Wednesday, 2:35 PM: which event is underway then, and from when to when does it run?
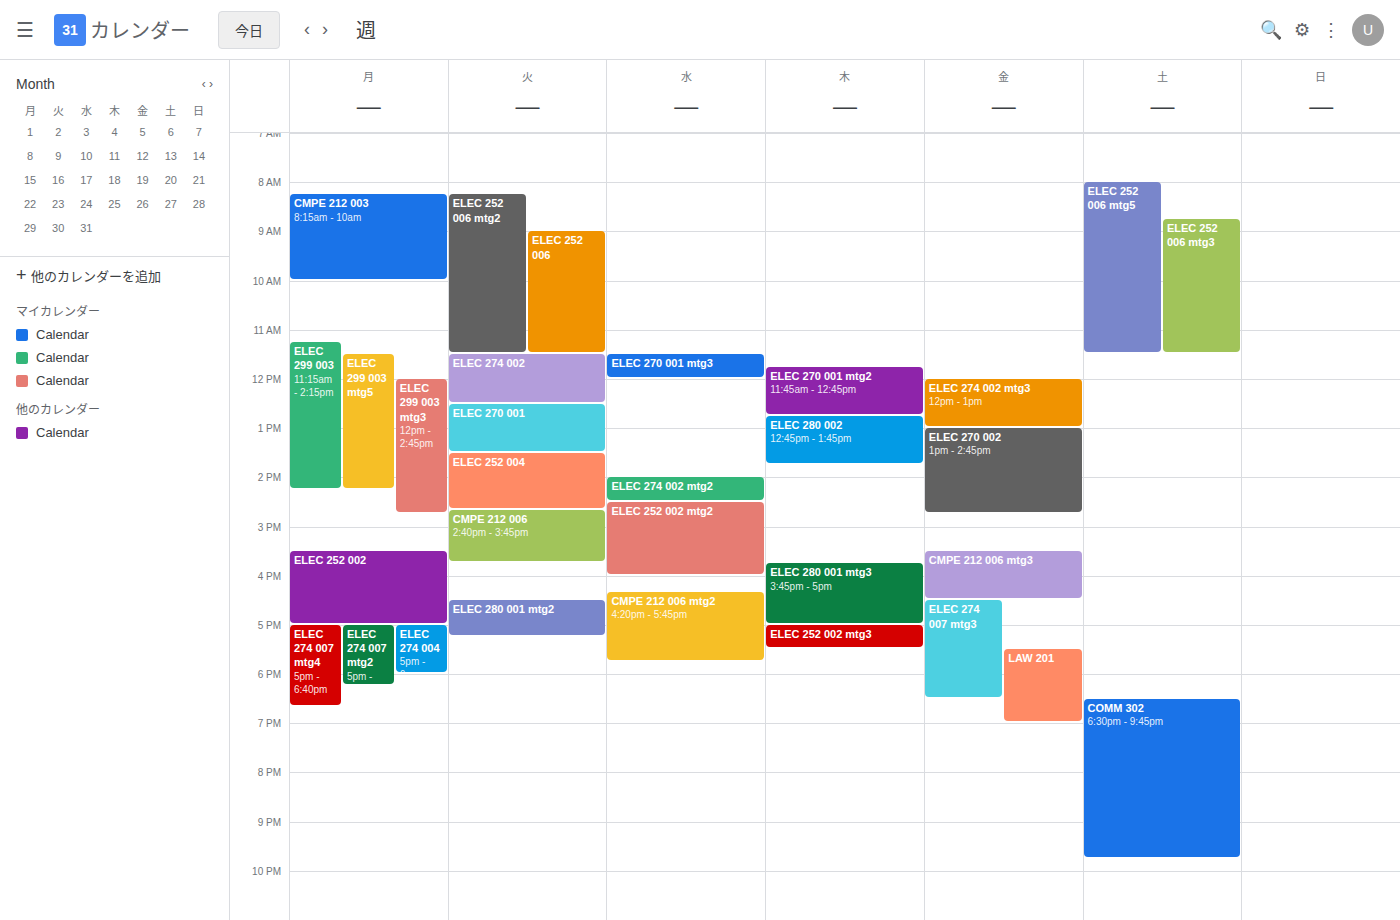
"ELEC 252 002 mtg2", 2:30 PM to 4:00 PM